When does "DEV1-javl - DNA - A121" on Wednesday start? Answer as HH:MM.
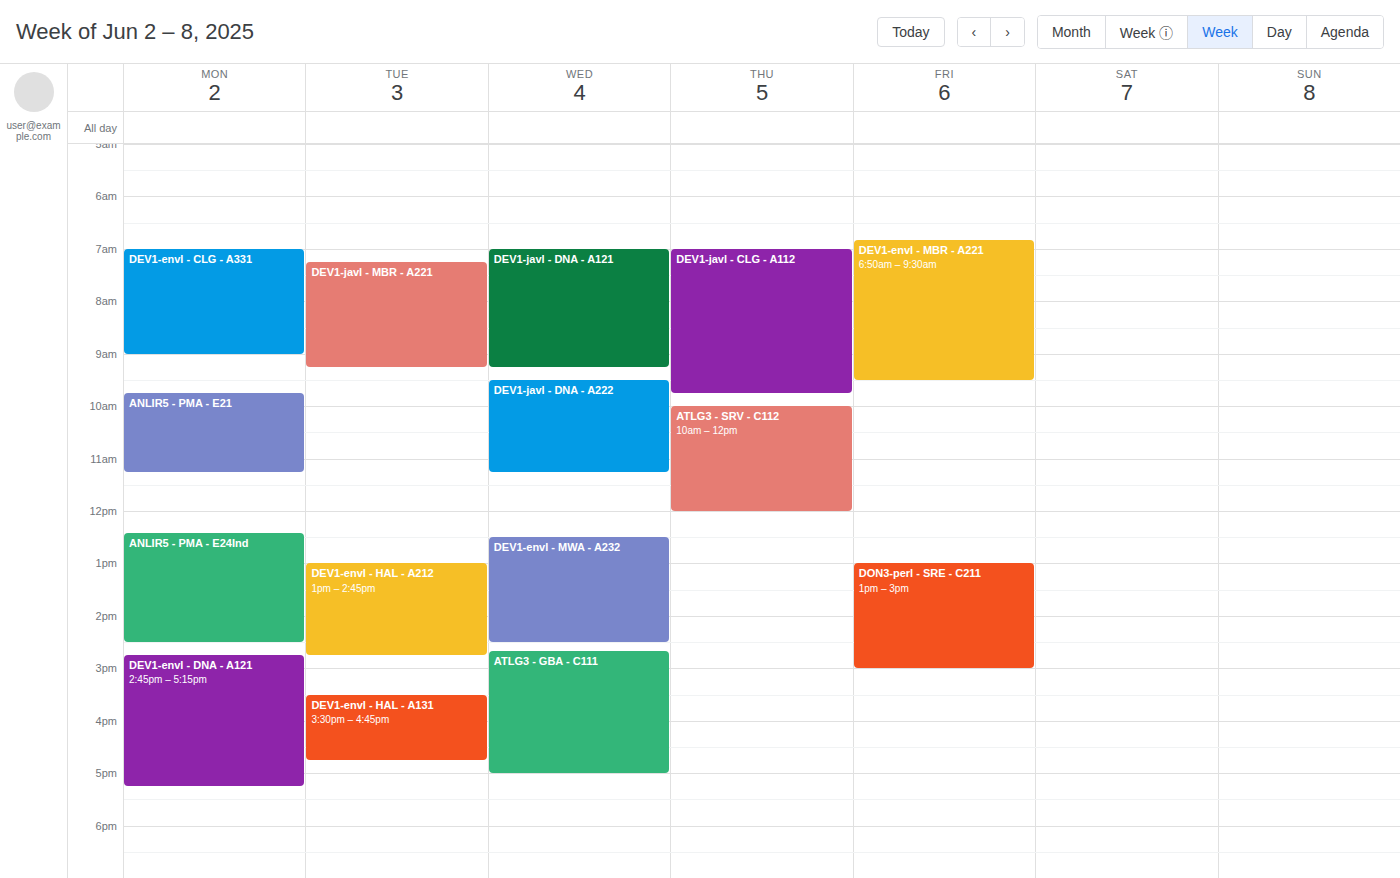
07:00